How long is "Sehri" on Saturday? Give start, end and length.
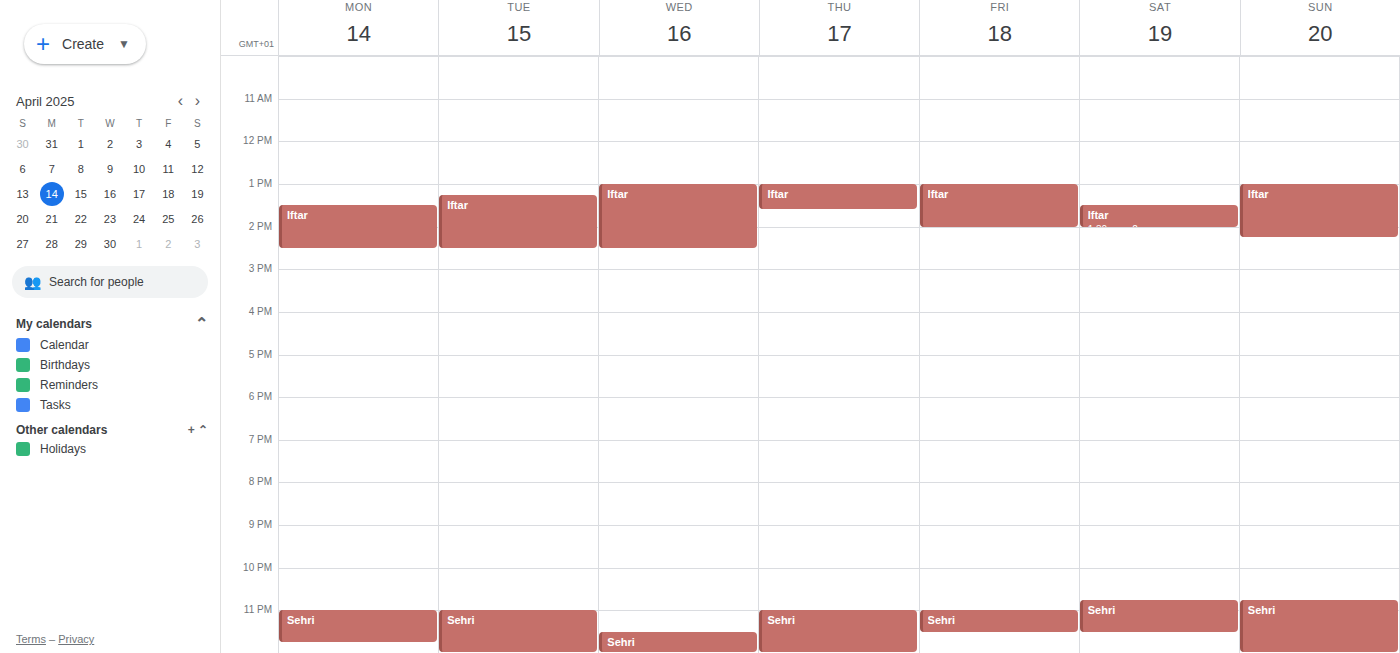
10:45 PM to 11:30 PM, 45 minutes